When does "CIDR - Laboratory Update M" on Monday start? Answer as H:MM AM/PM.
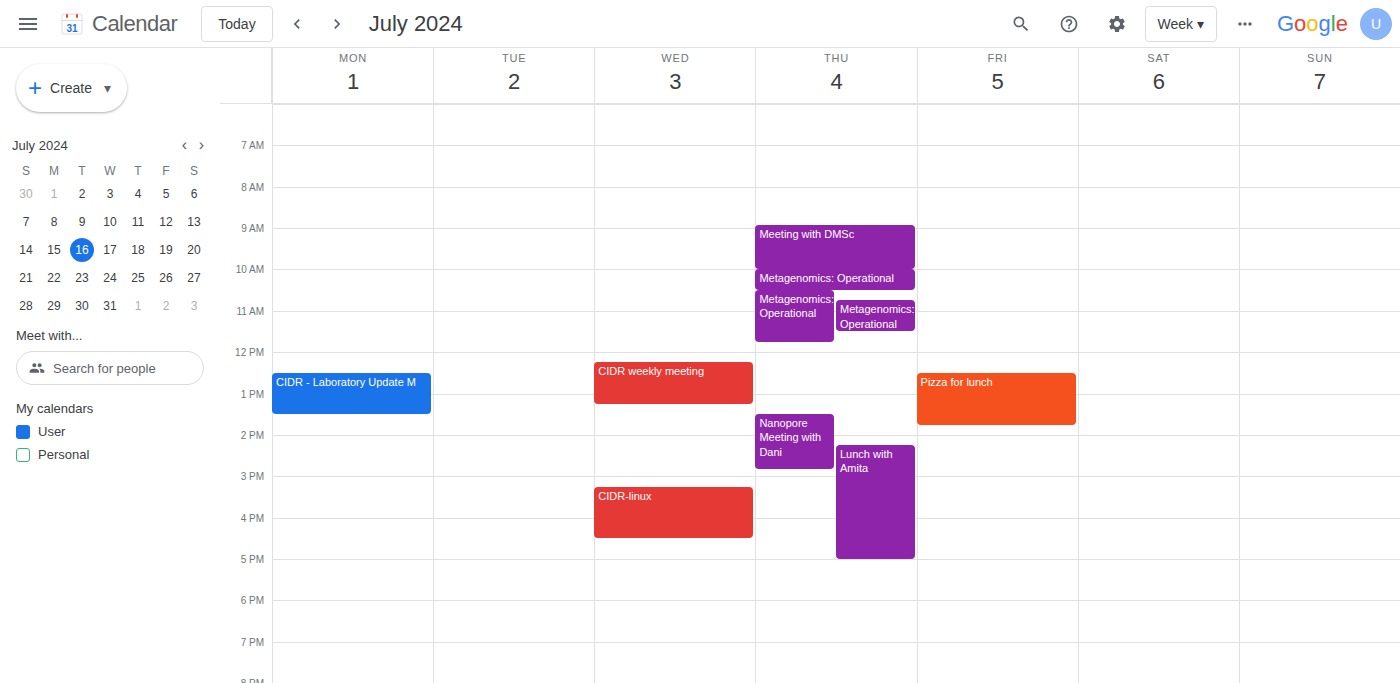
12:30 PM